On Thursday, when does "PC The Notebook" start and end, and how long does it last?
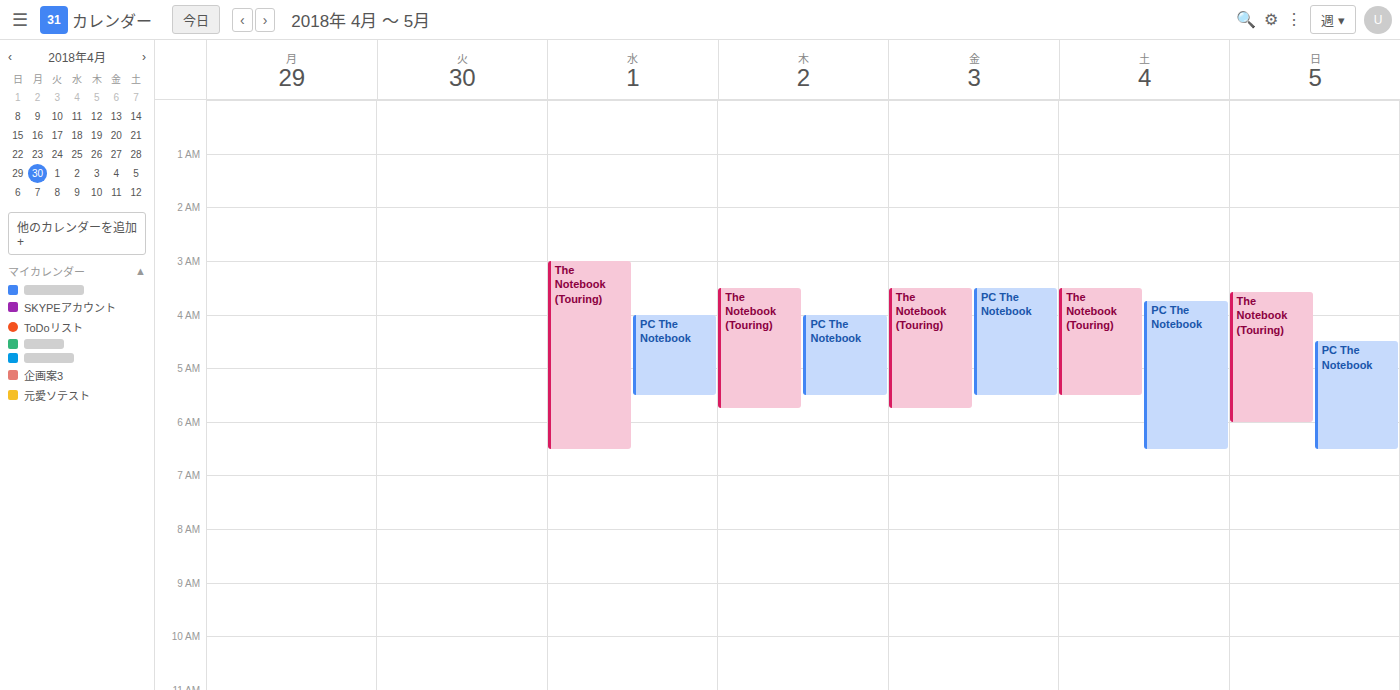
4:00 AM to 5:30 AM, 1 hour 30 minutes